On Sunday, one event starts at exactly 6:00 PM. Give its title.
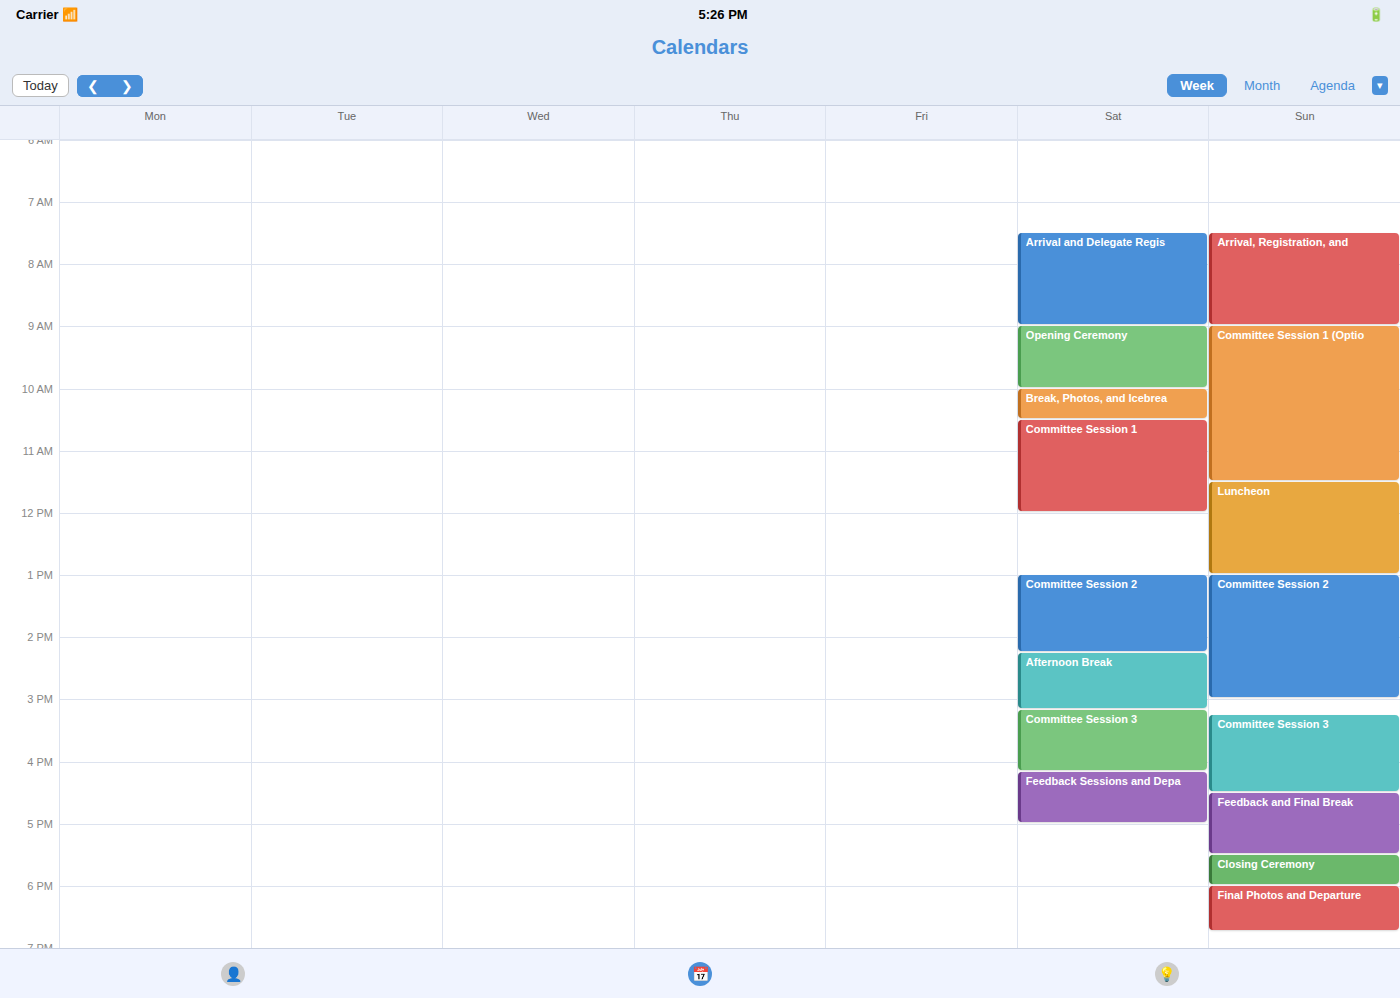
"Final Photos and Departure"